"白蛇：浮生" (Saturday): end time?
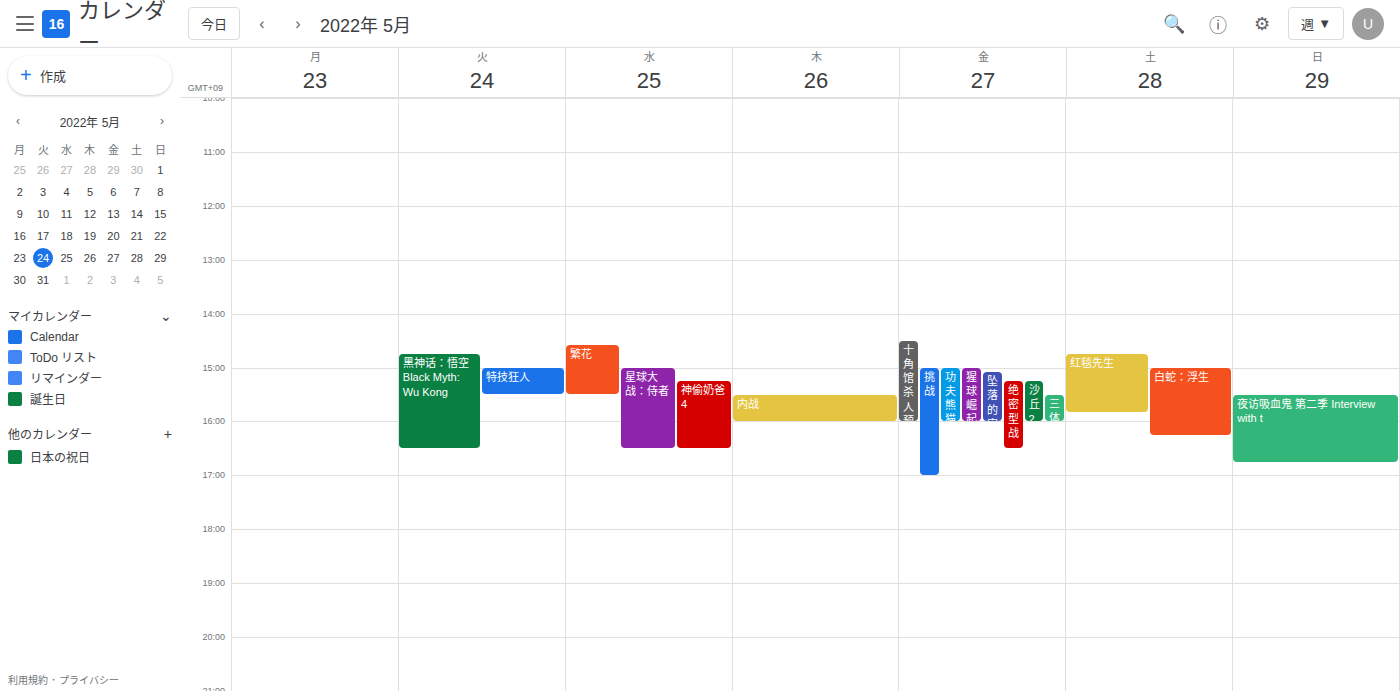
4:15 PM